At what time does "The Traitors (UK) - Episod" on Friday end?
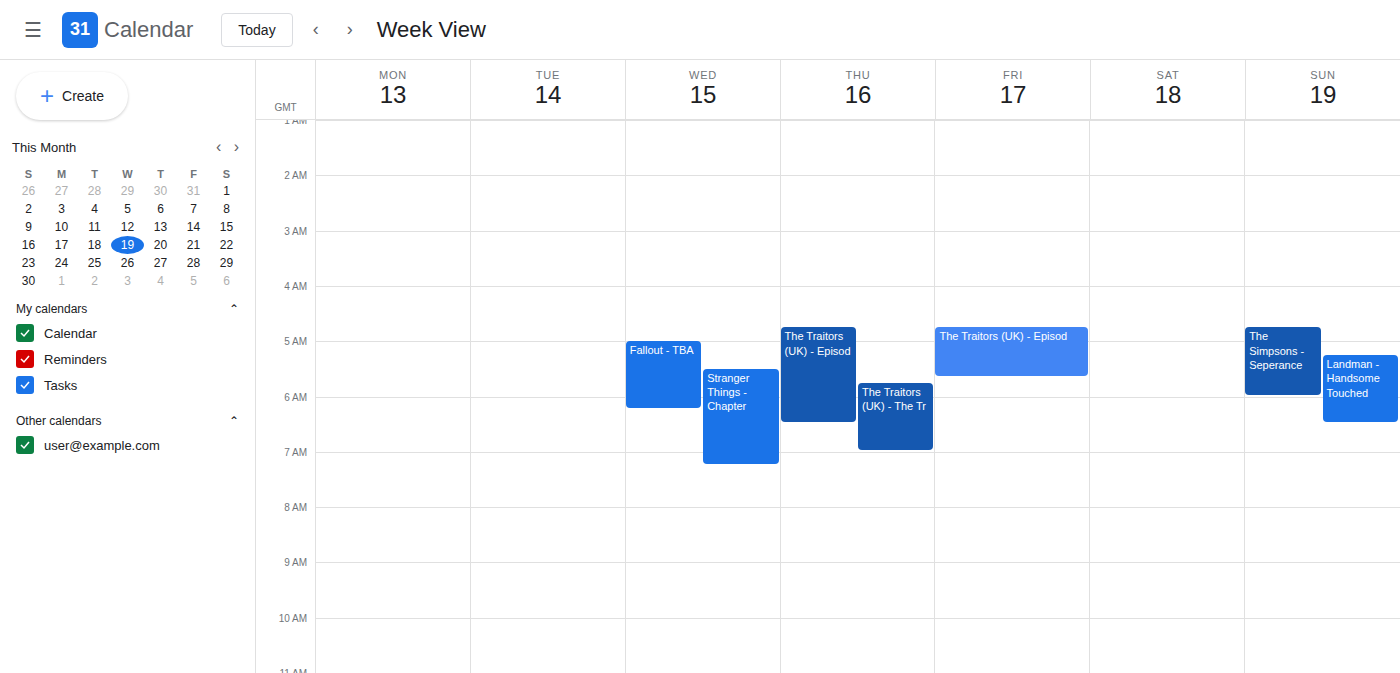
5:40 AM